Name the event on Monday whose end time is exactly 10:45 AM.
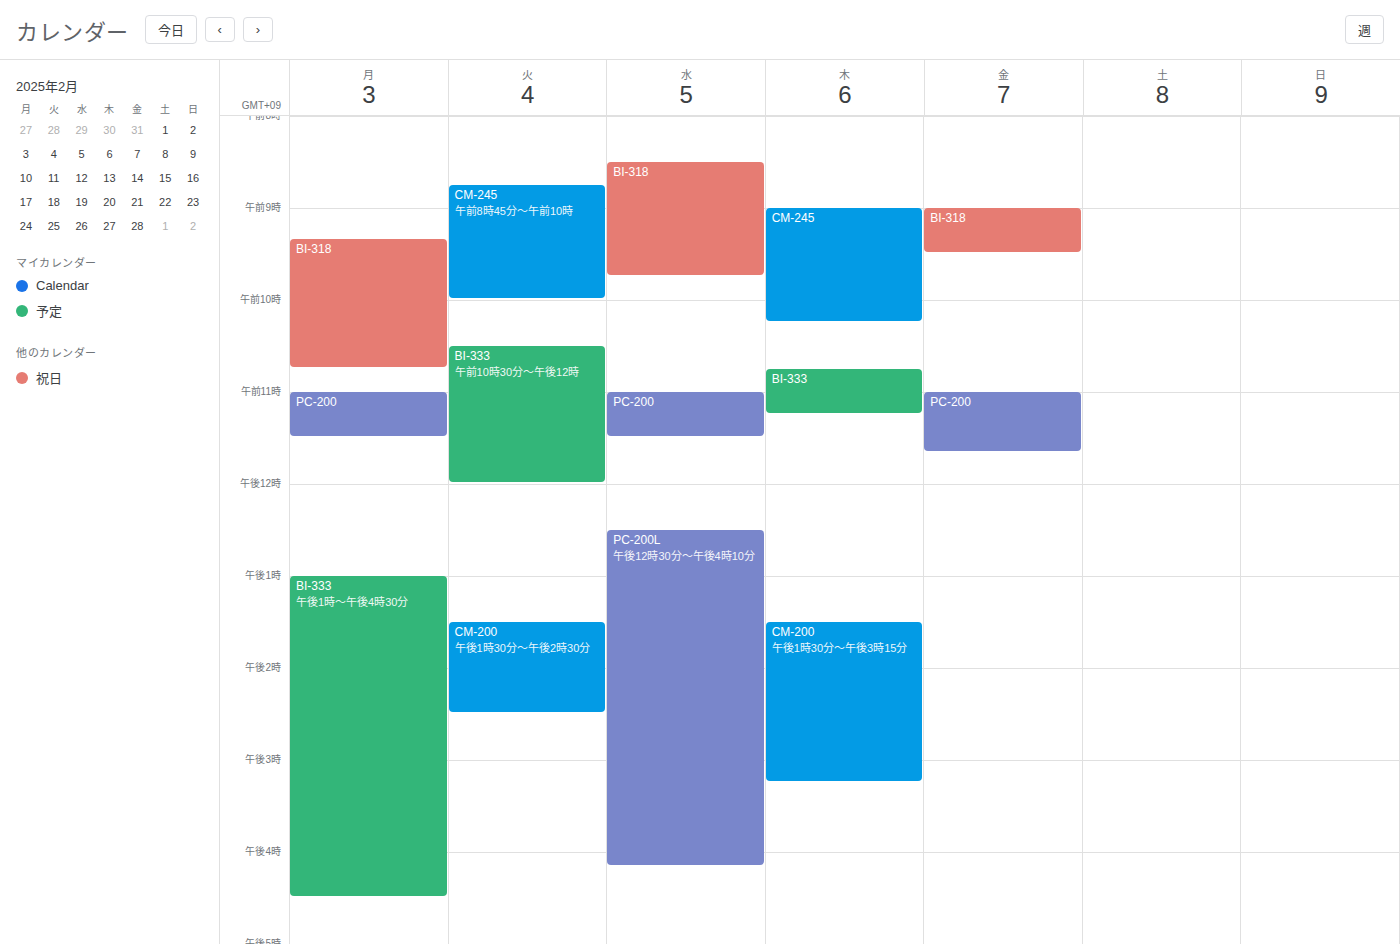
"BI-318"